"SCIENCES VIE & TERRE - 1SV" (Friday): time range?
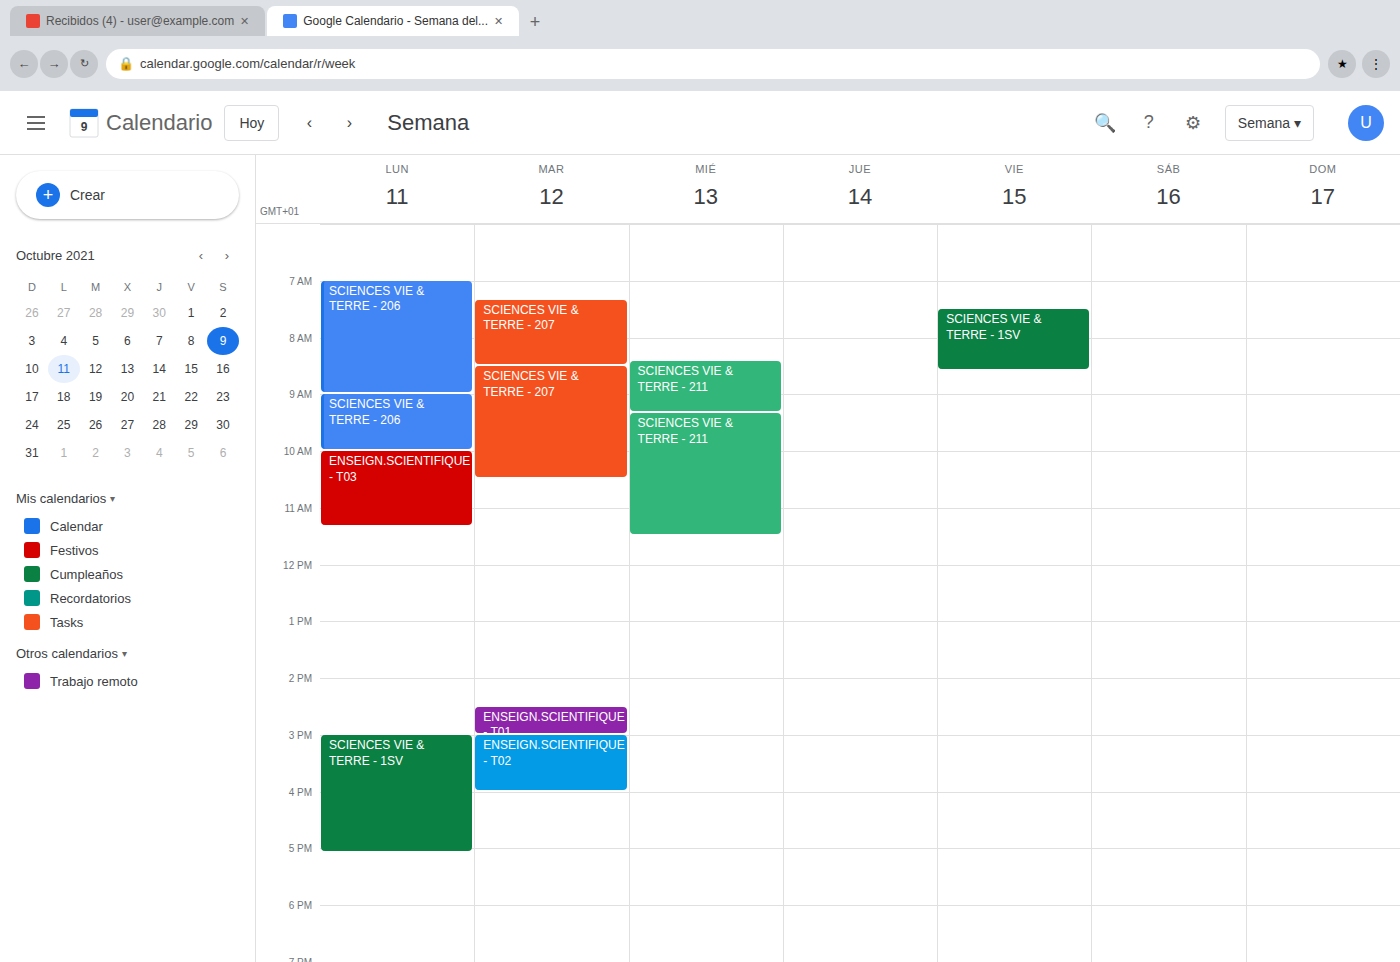
7:30 AM to 8:35 AM